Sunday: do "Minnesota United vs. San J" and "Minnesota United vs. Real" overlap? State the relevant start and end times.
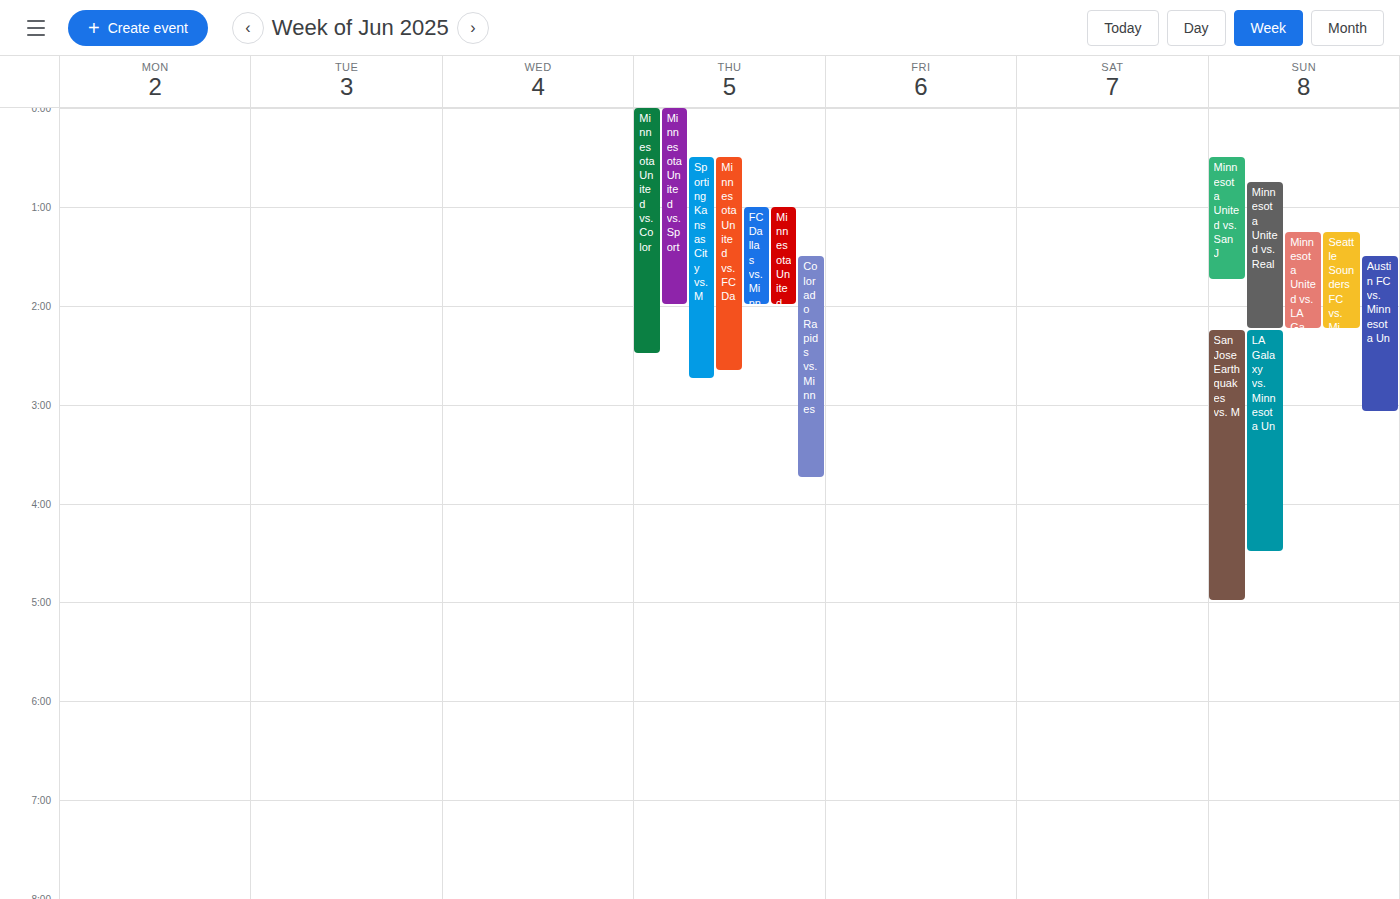
"Minnesota United vs. Real" starts at 12:45 AM, before "Minnesota United vs. San J" ends at 1:45 AM -- they overlap.